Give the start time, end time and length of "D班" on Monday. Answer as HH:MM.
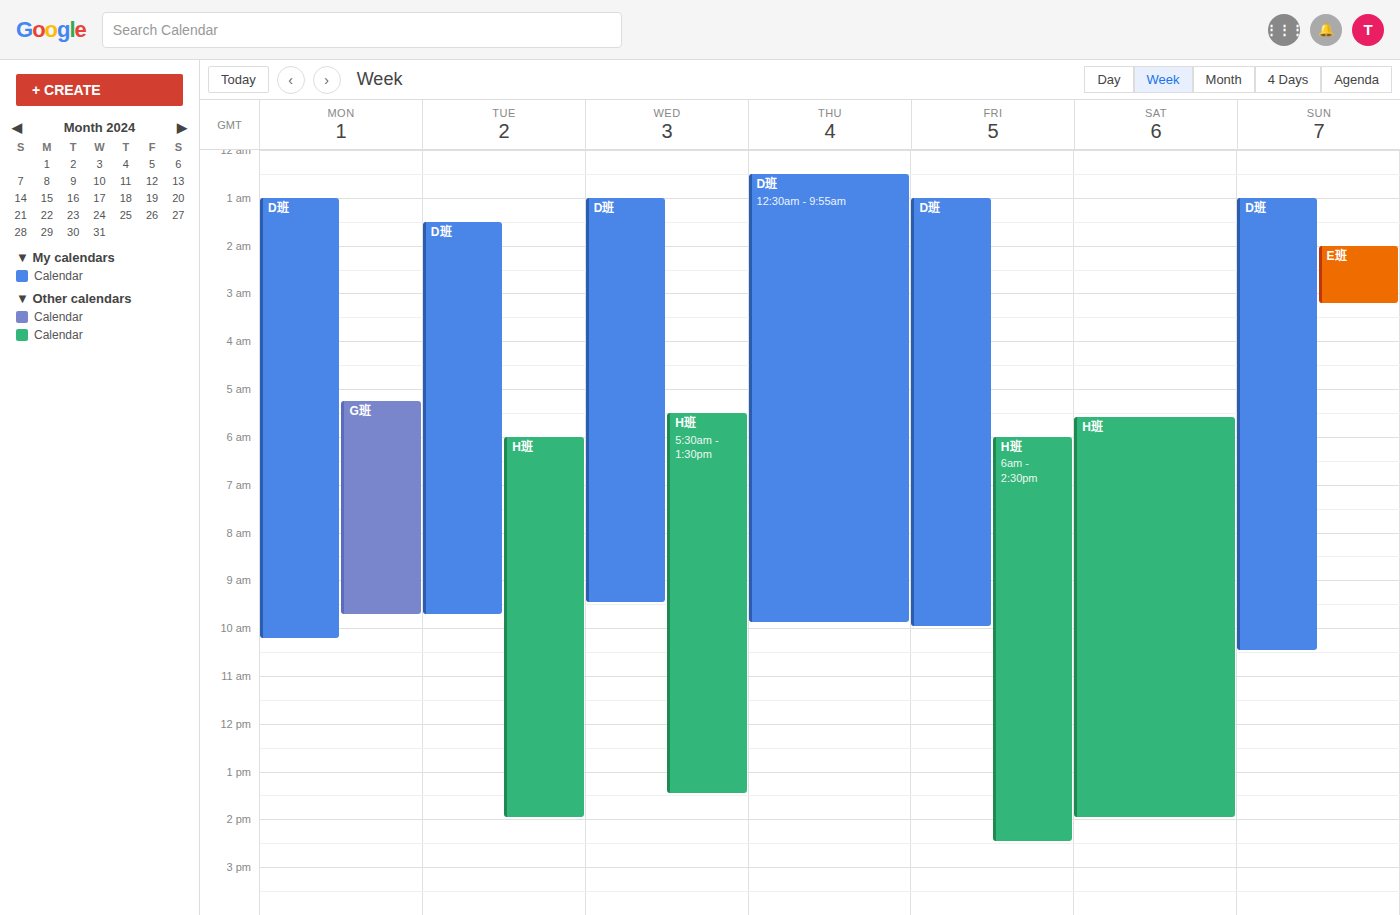
01:00 to 10:15, 9 hours 15 minutes